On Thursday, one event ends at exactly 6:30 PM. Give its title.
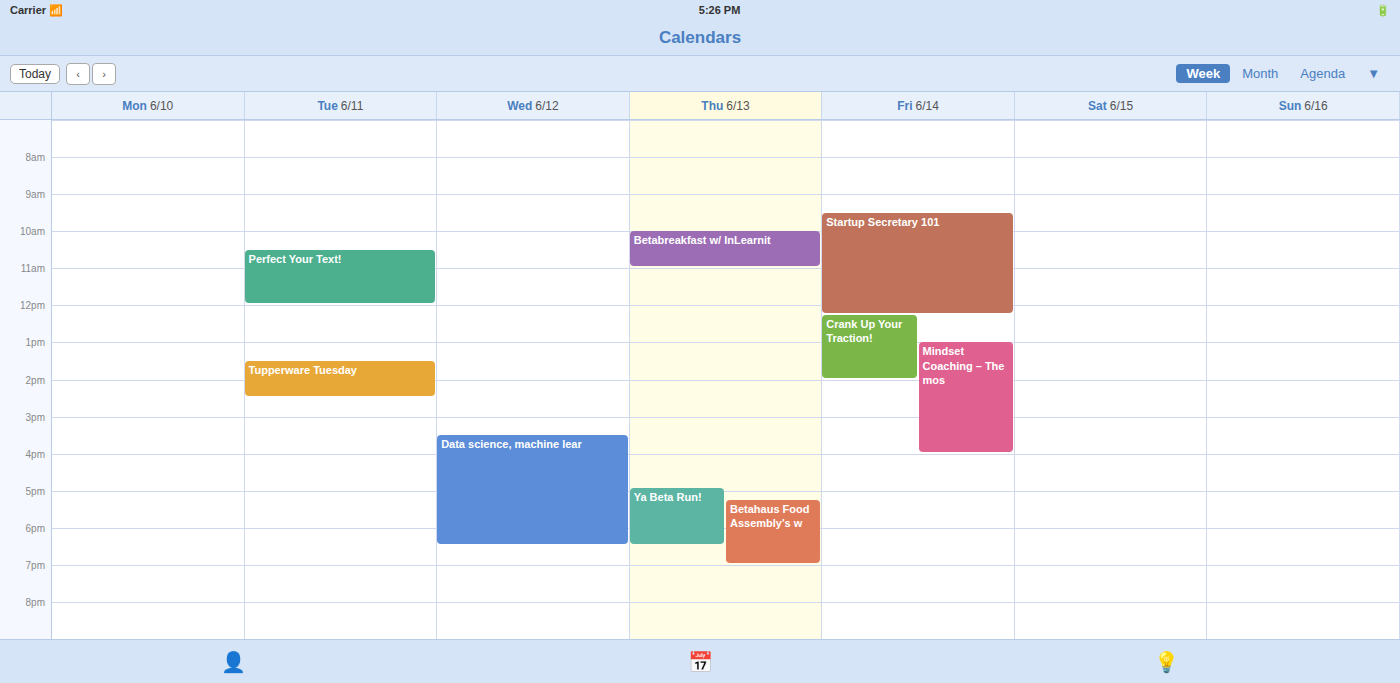
"Ya Beta Run!"